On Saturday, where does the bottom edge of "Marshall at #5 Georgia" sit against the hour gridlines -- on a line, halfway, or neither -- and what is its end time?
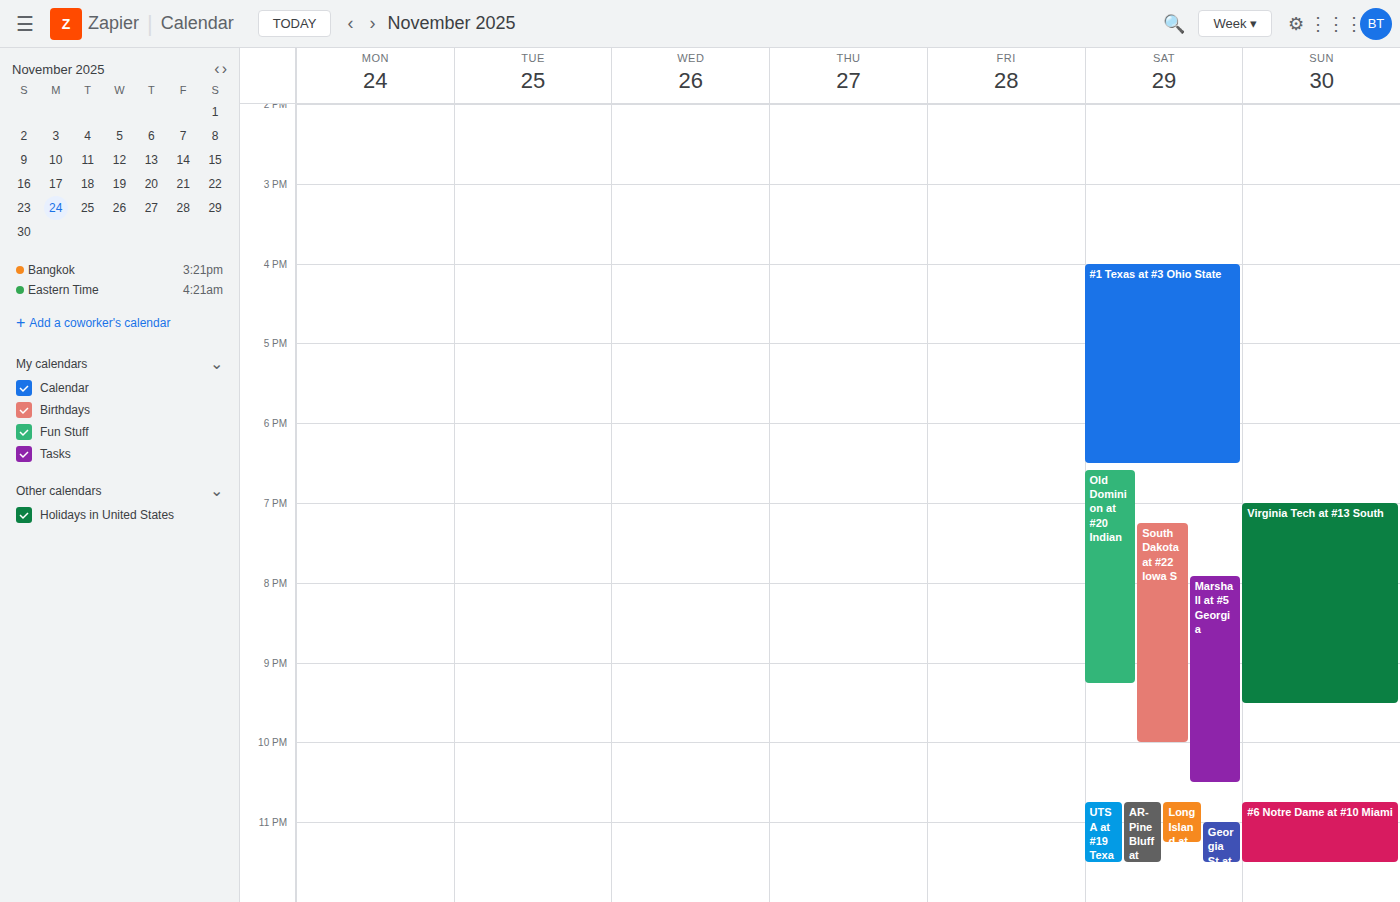
10:30 PM -- halfway between the 10 PM and 11 PM lines.